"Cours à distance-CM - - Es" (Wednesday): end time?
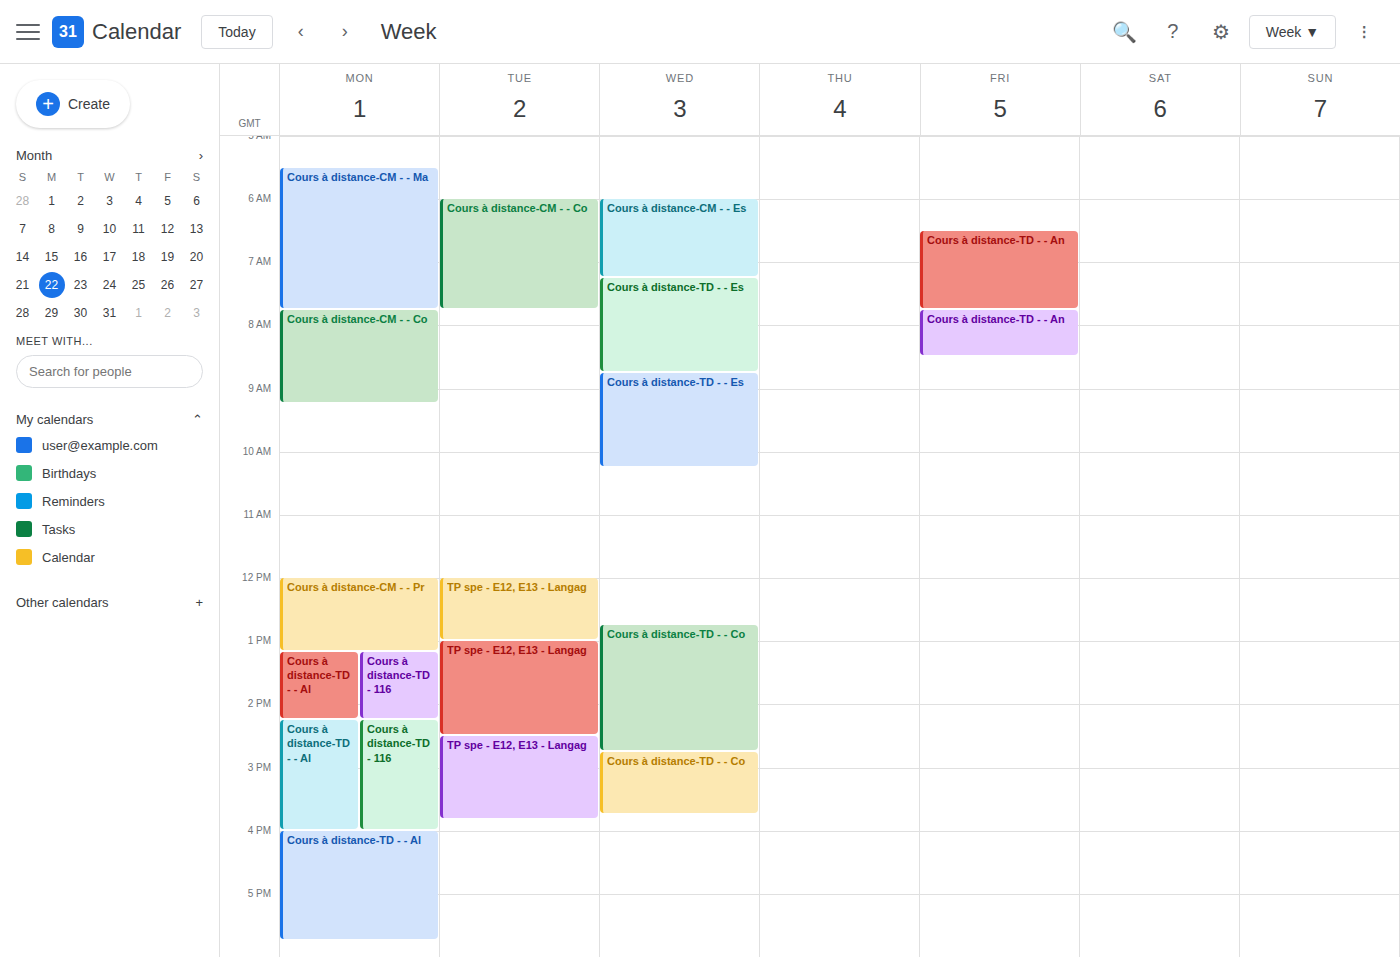
7:15 AM